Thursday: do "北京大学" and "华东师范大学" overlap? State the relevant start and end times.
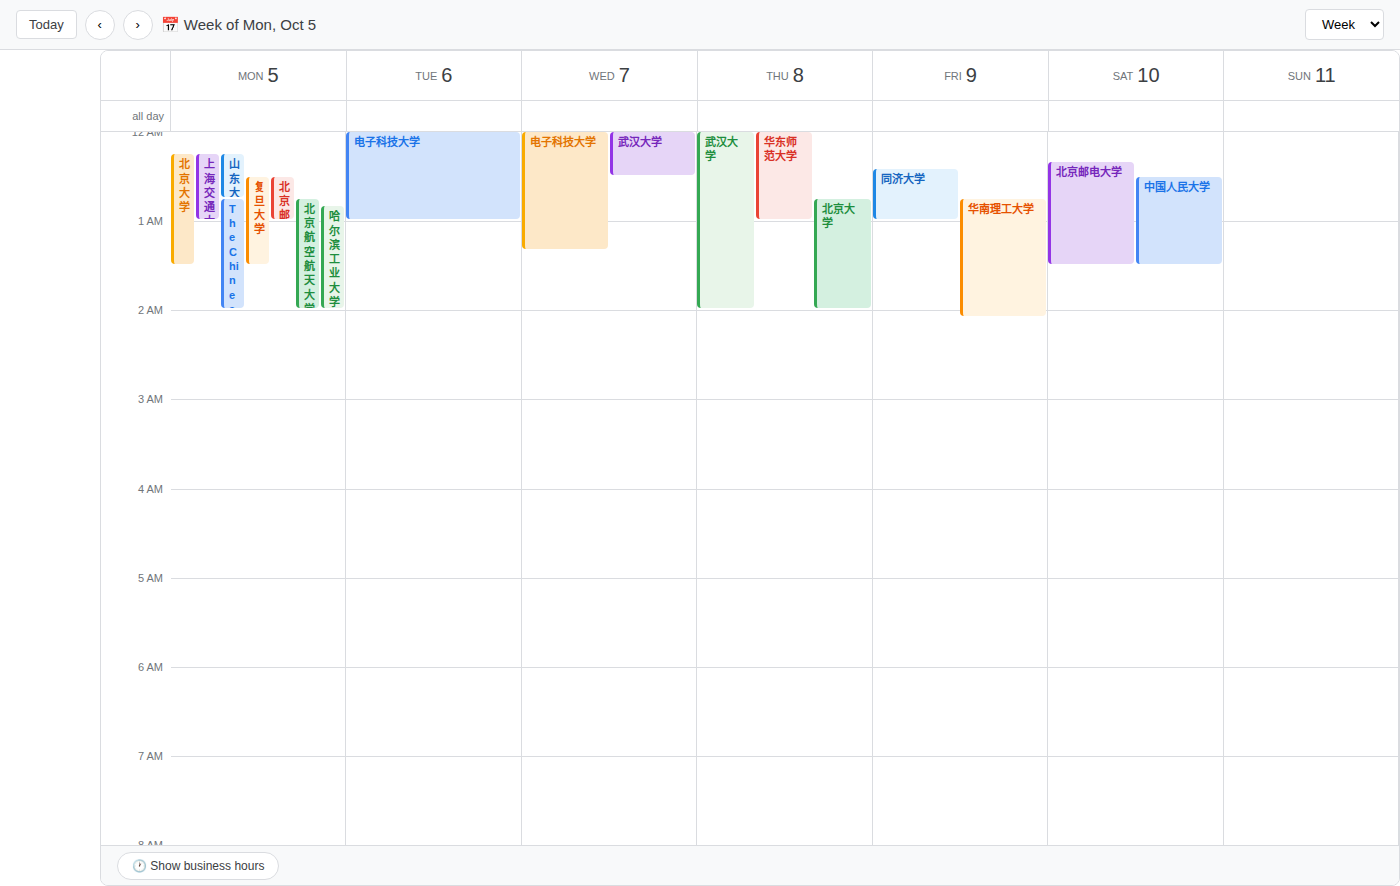
"北京大学" starts at 12:45 AM, before "华东师范大学" ends at 1:00 AM -- they overlap.